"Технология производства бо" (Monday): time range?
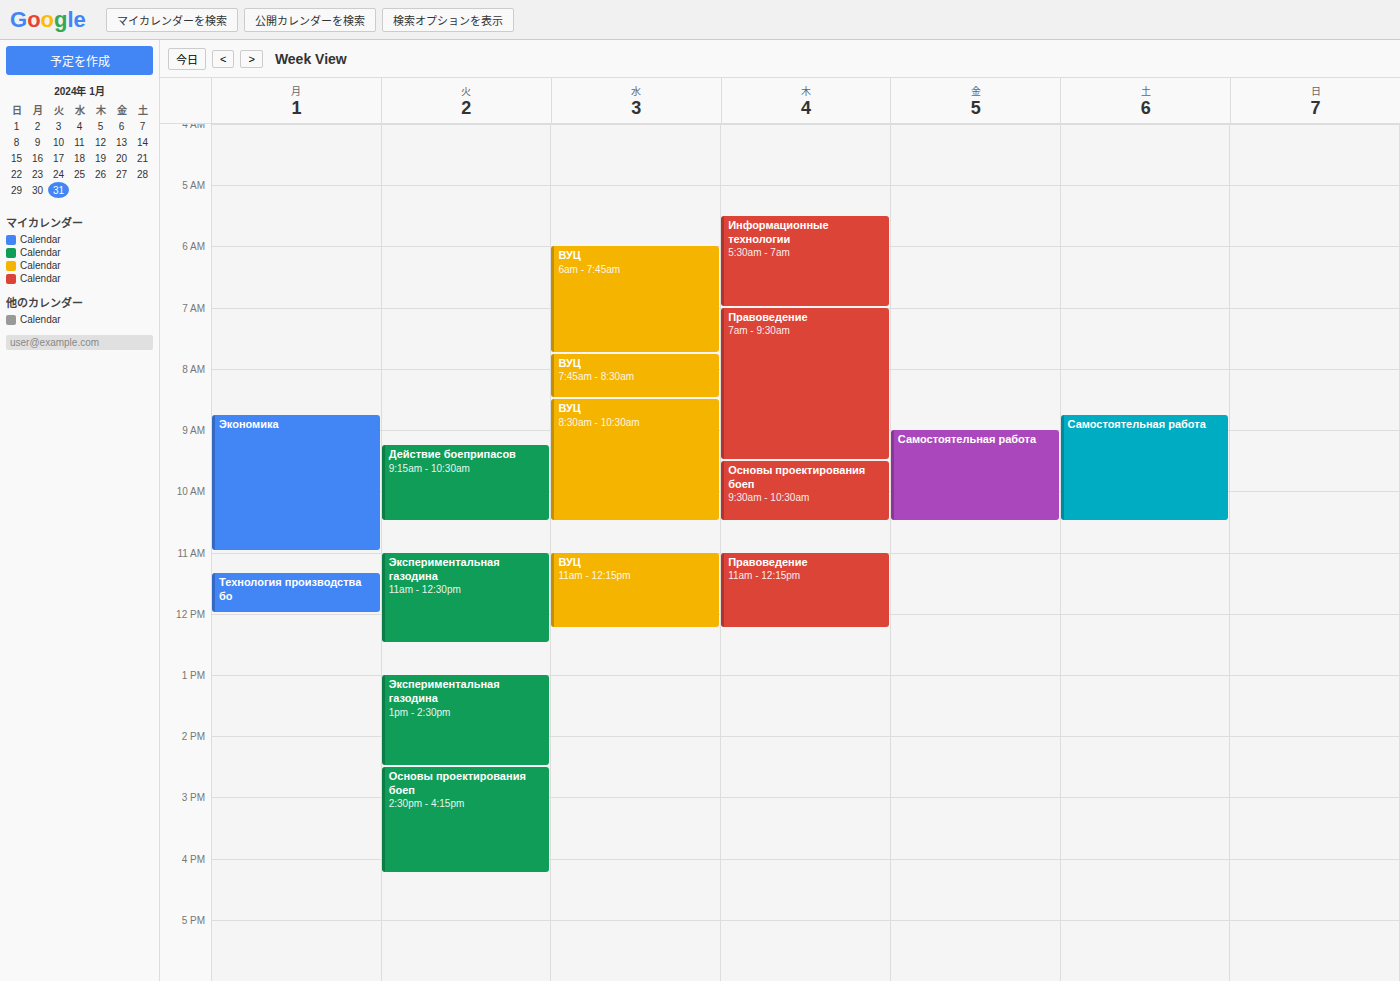
11:20 AM to 12:00 PM